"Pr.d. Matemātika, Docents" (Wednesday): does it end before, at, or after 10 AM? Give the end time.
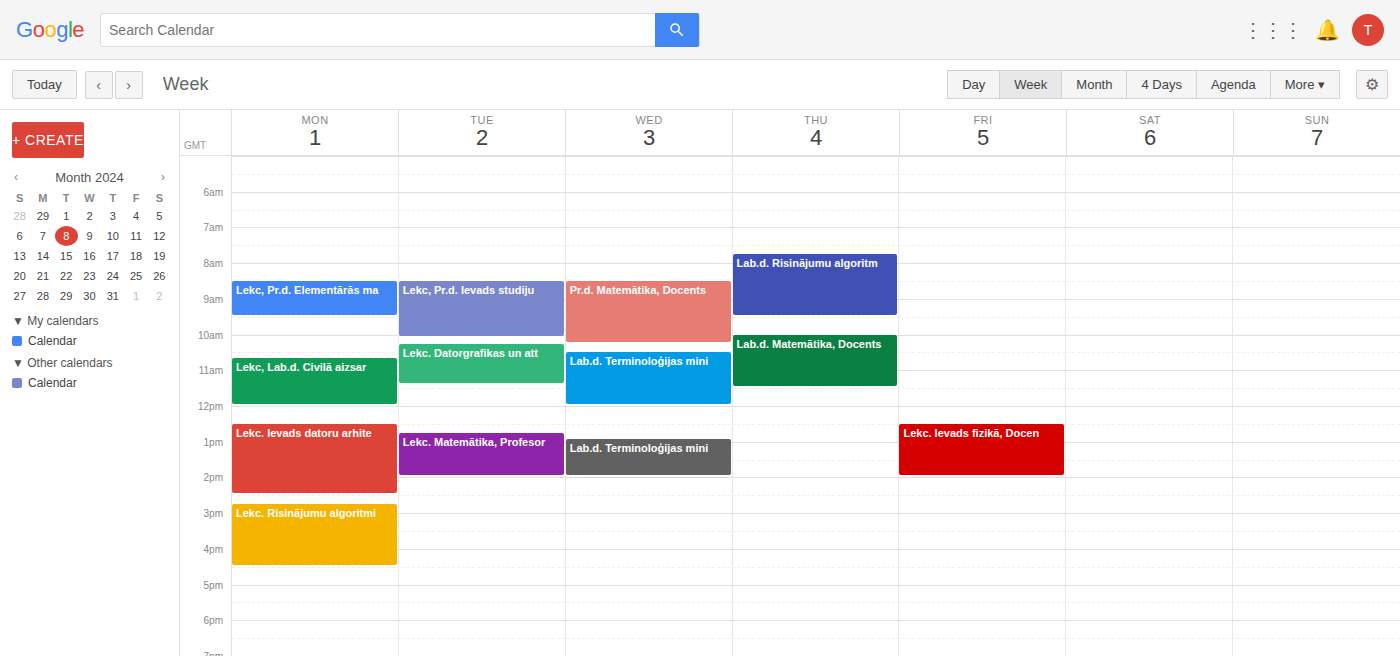
10:15 AM -- after 10 AM, 15 minutes below the 10 AM line.